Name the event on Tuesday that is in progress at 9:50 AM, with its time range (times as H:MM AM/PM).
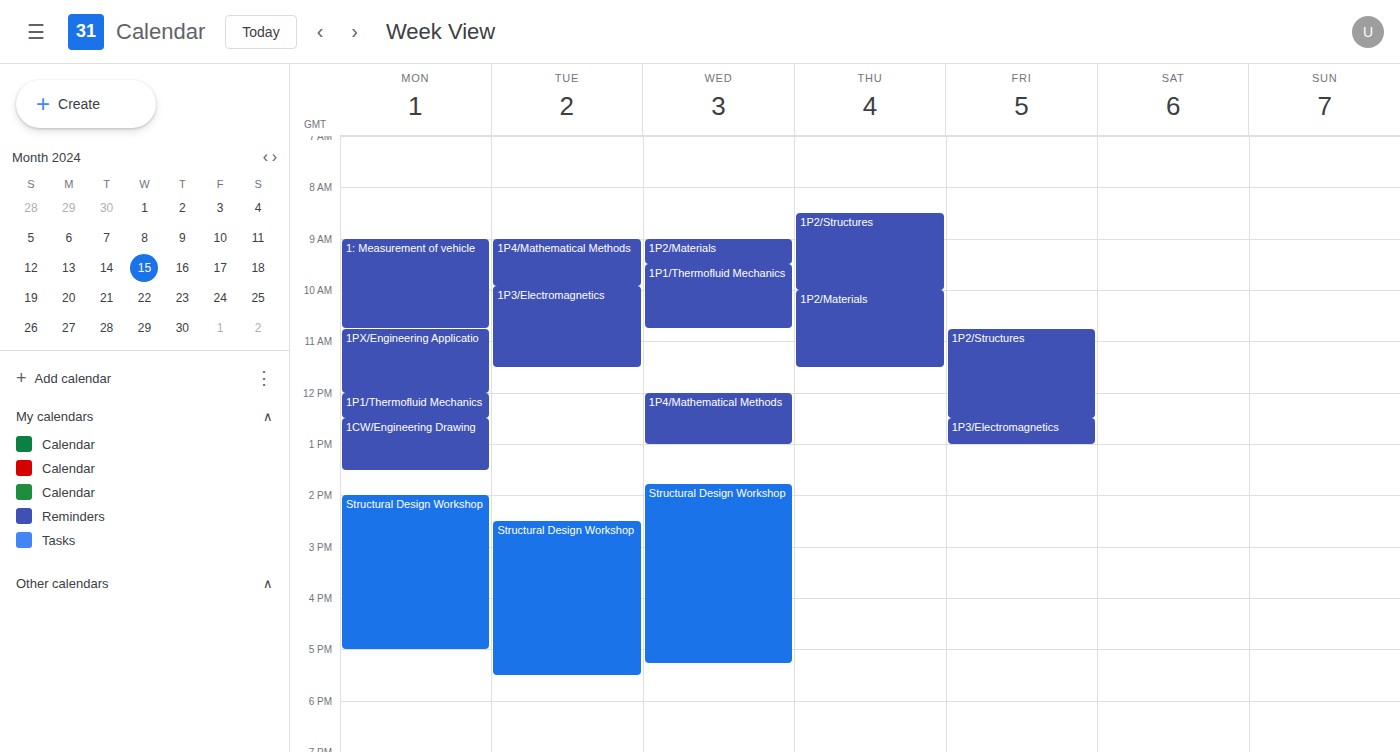
"1P4/Mathematical Methods", 9:00 AM to 9:55 AM